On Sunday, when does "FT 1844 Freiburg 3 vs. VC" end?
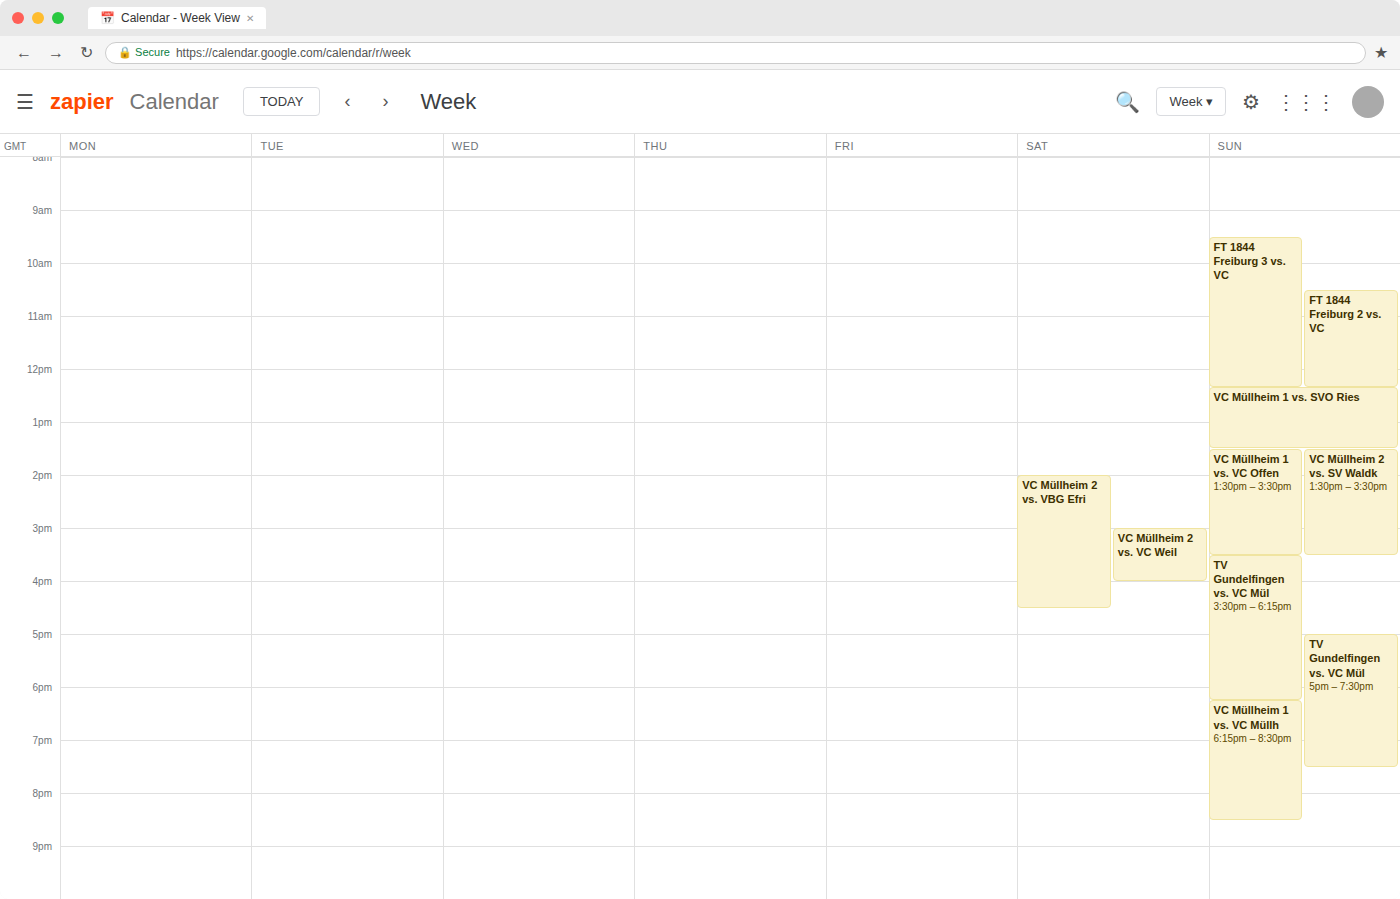
12:20 PM